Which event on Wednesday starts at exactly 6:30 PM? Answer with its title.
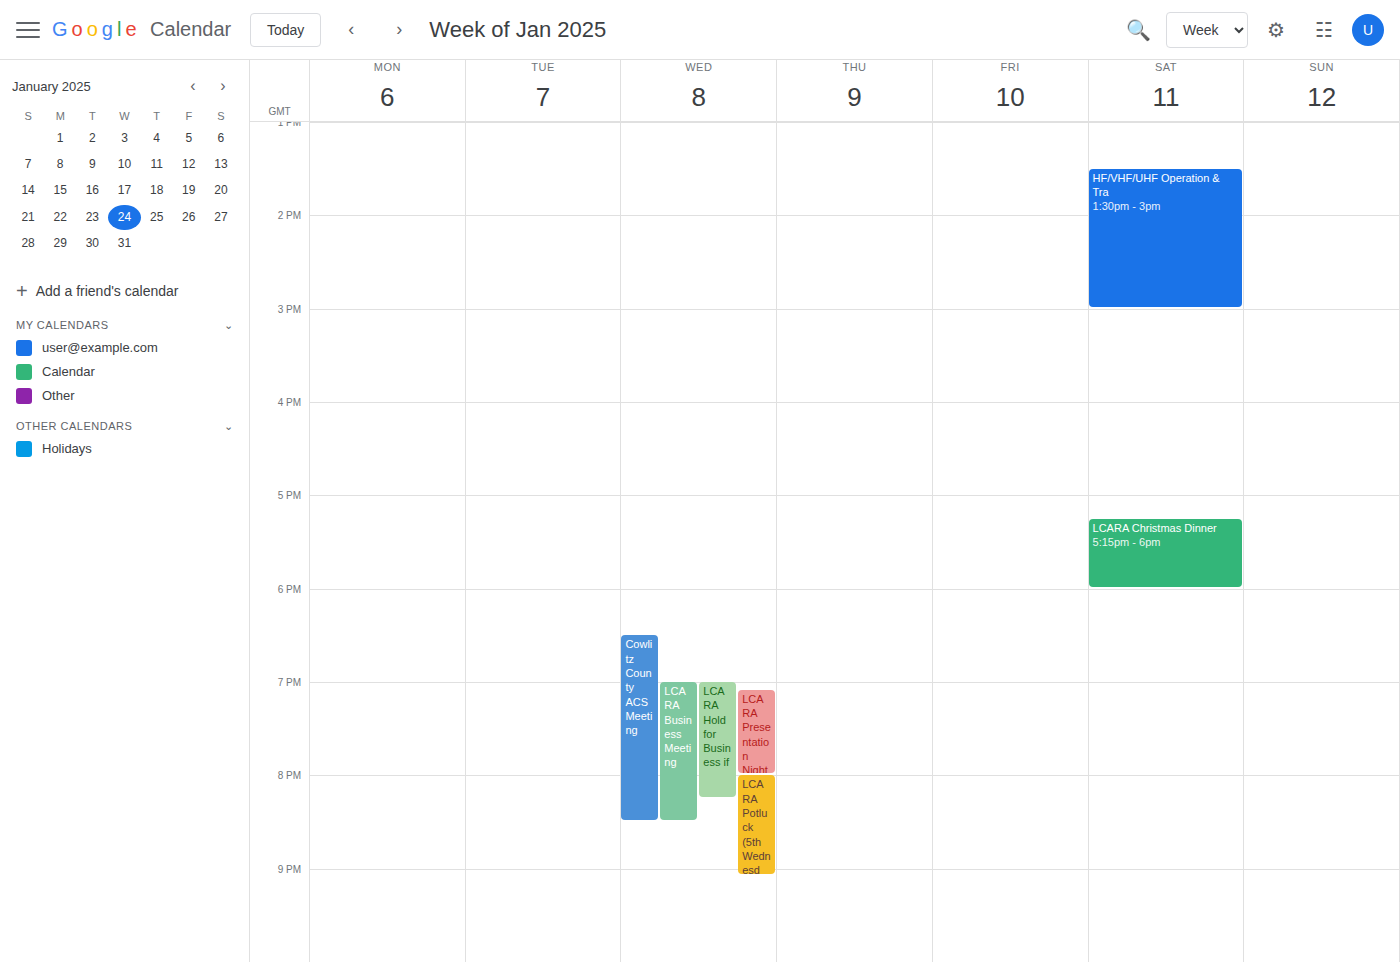
"Cowlitz County ACS Meeting"